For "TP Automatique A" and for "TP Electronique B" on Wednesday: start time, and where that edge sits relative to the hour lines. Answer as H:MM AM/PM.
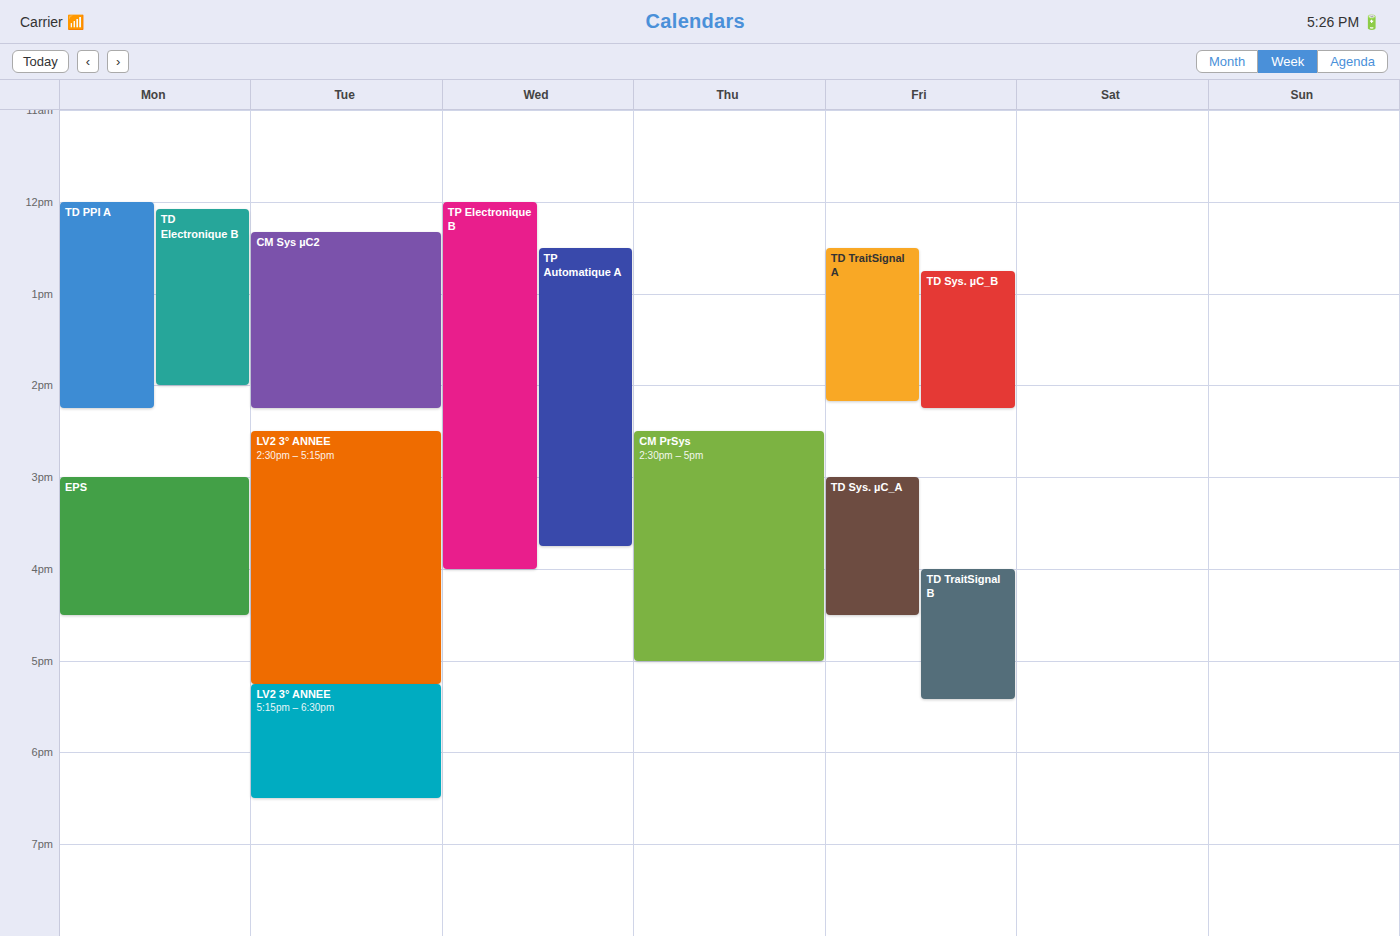
"TP Automatique A": 12:30 PM, halfway between the 12 PM and 1 PM lines. "TP Electronique B": 12:00 PM, exactly on the 12 PM line.